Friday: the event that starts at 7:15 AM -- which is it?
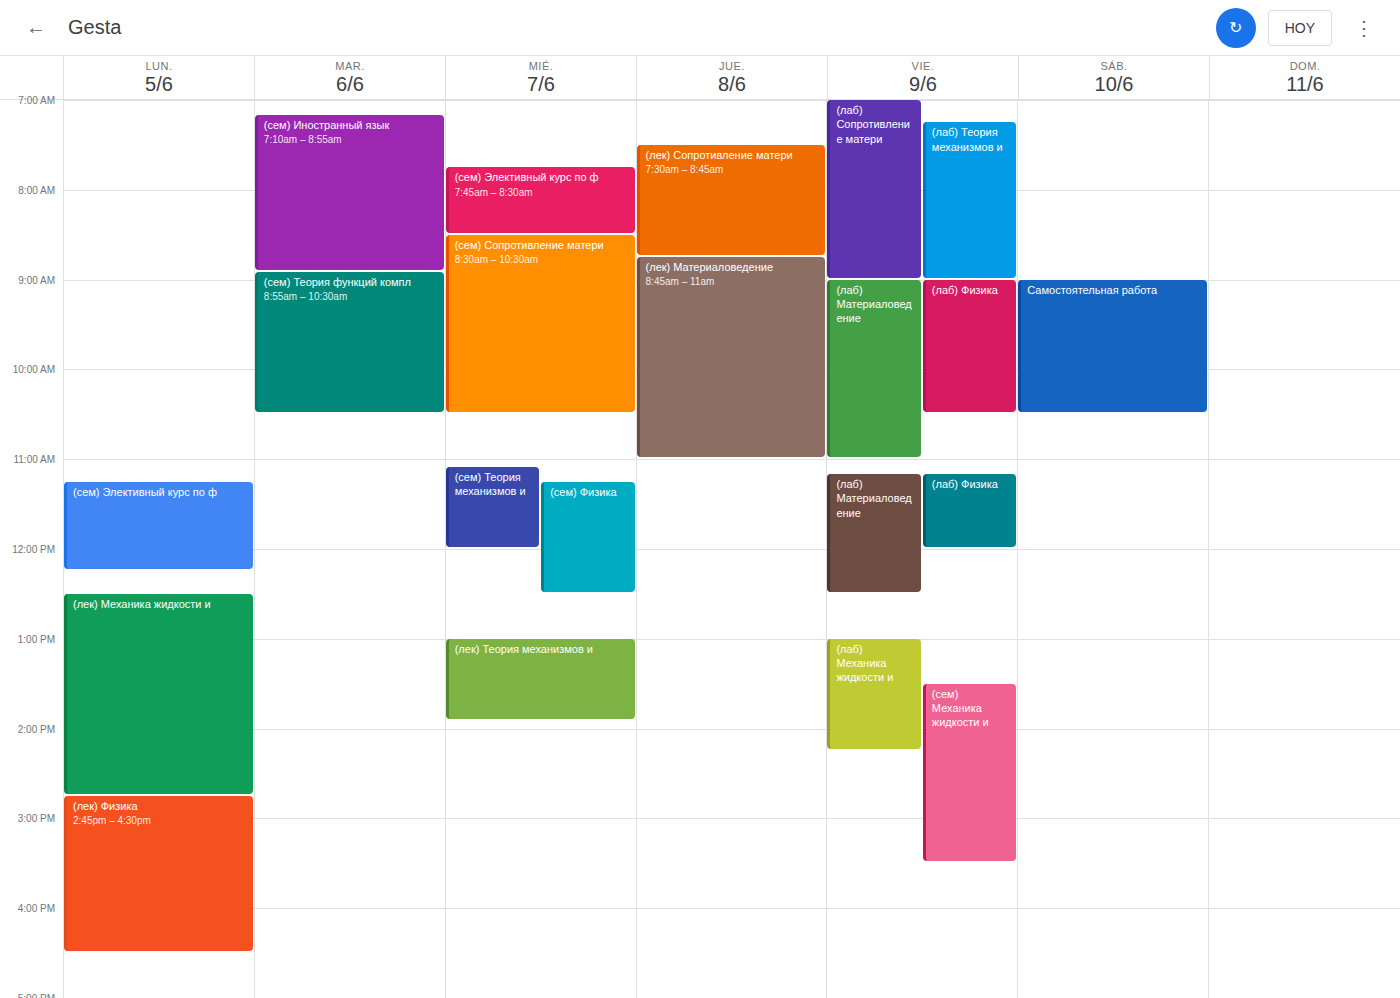
"(лаб) Теория механизмов и"